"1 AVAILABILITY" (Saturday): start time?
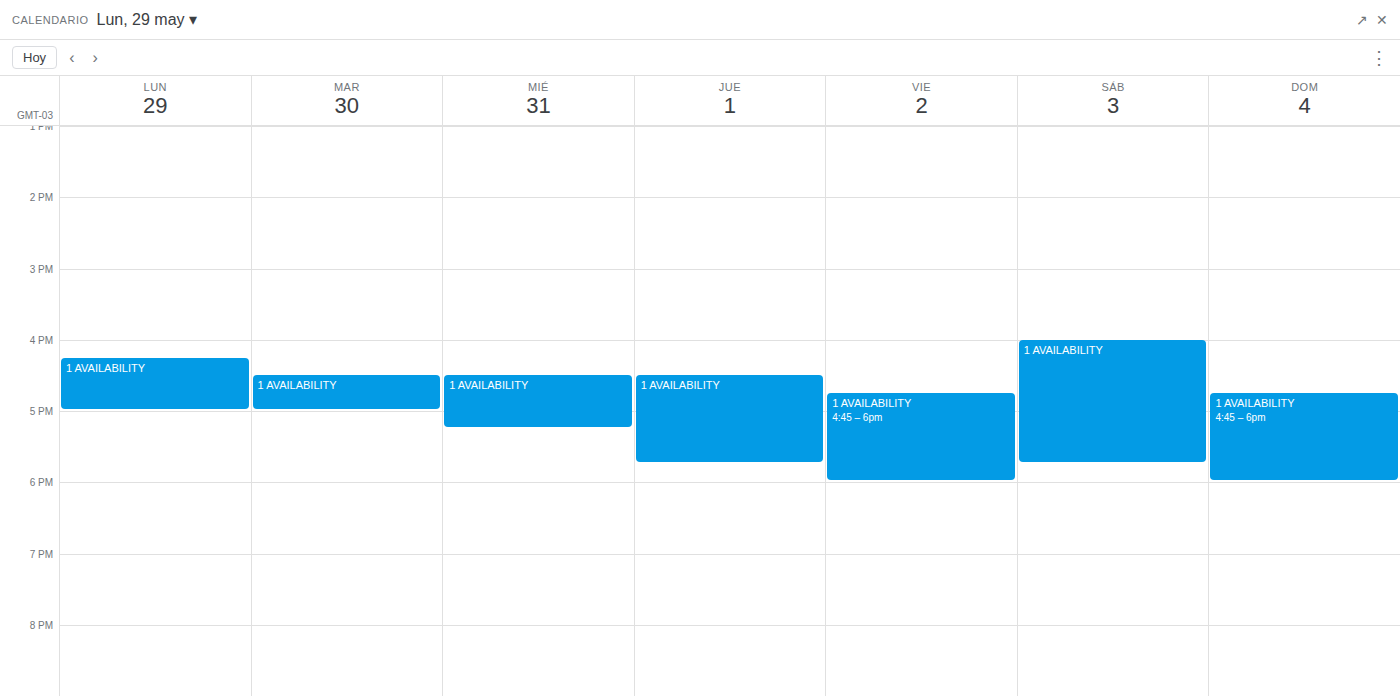
4:00 PM